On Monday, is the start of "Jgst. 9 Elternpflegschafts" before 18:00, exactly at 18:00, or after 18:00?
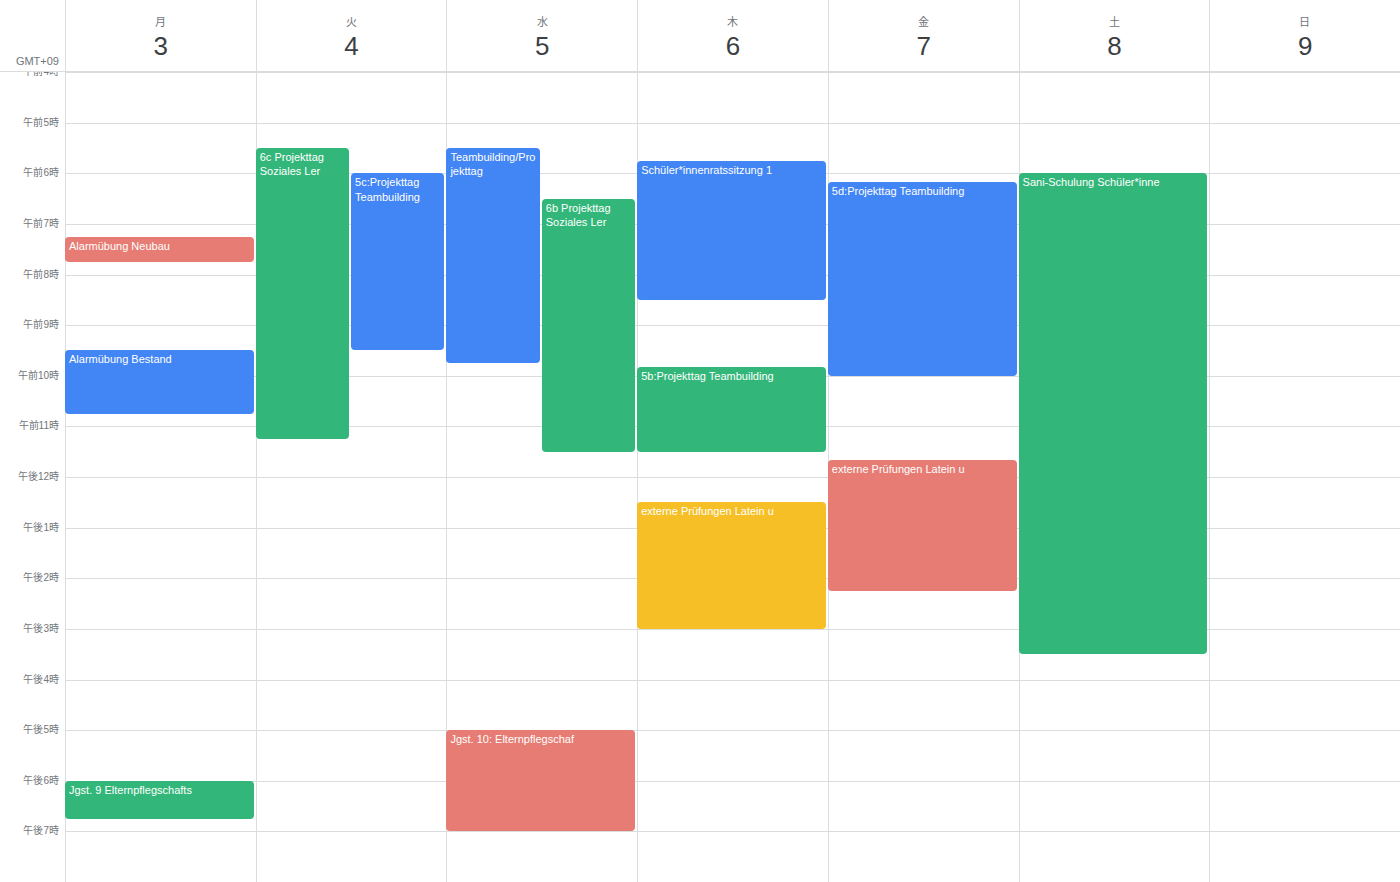
18:00 -- exactly at 18:00, on the 18:00 line.